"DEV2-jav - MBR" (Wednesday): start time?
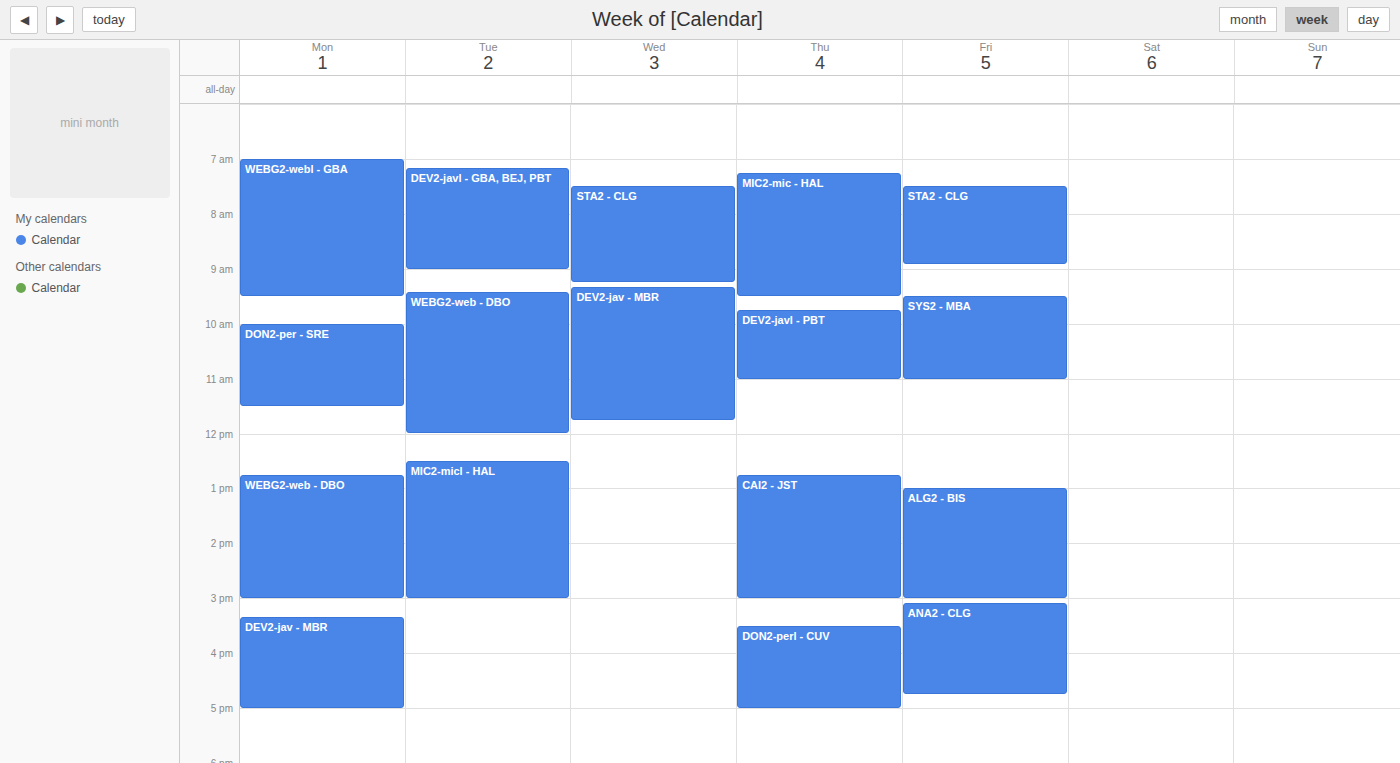
9:20 AM